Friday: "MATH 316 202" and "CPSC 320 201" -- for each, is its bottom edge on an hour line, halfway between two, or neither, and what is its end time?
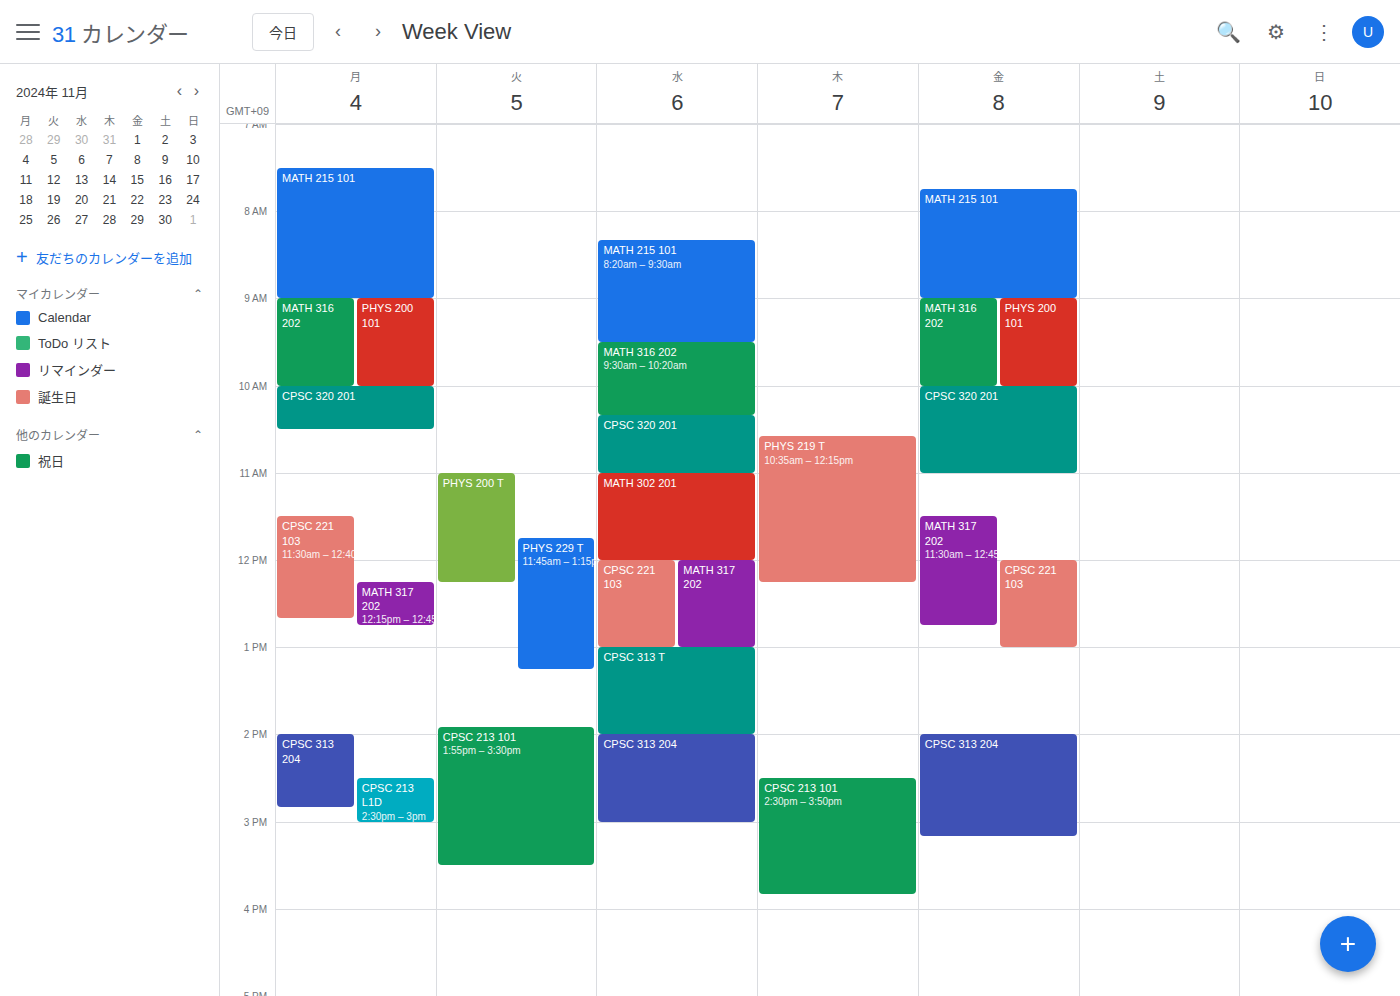
"MATH 316 202": 10:00 AM, exactly on the 10 AM line. "CPSC 320 201": 11:00 AM, exactly on the 11 AM line.